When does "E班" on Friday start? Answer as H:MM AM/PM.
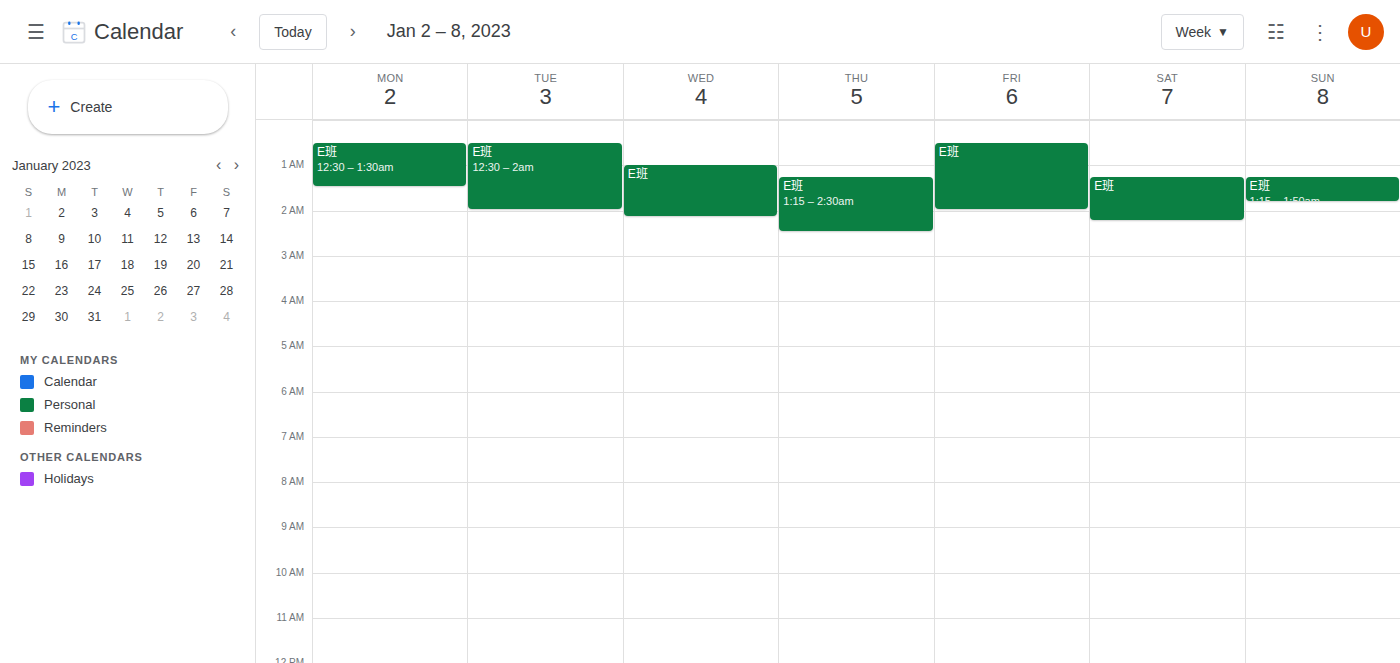
12:30 AM